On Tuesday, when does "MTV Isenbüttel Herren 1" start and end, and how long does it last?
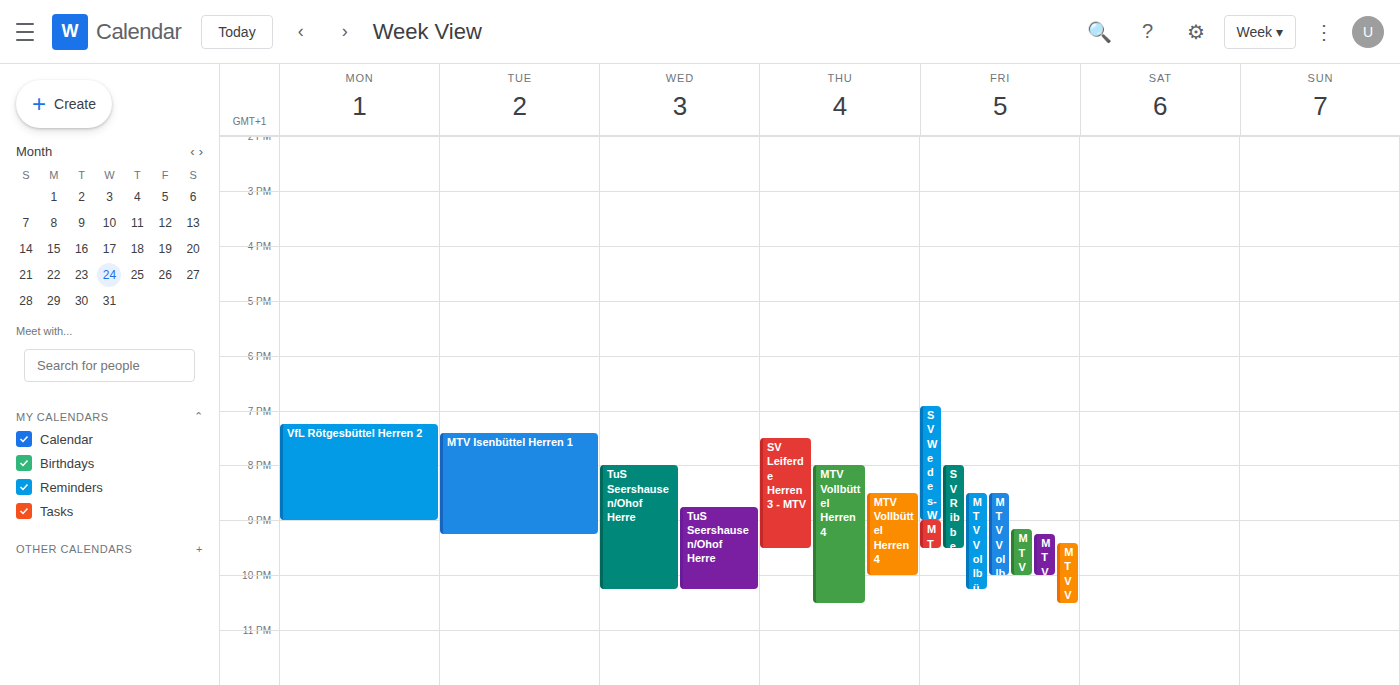
19:25 to 21:15, 1 hour 50 minutes